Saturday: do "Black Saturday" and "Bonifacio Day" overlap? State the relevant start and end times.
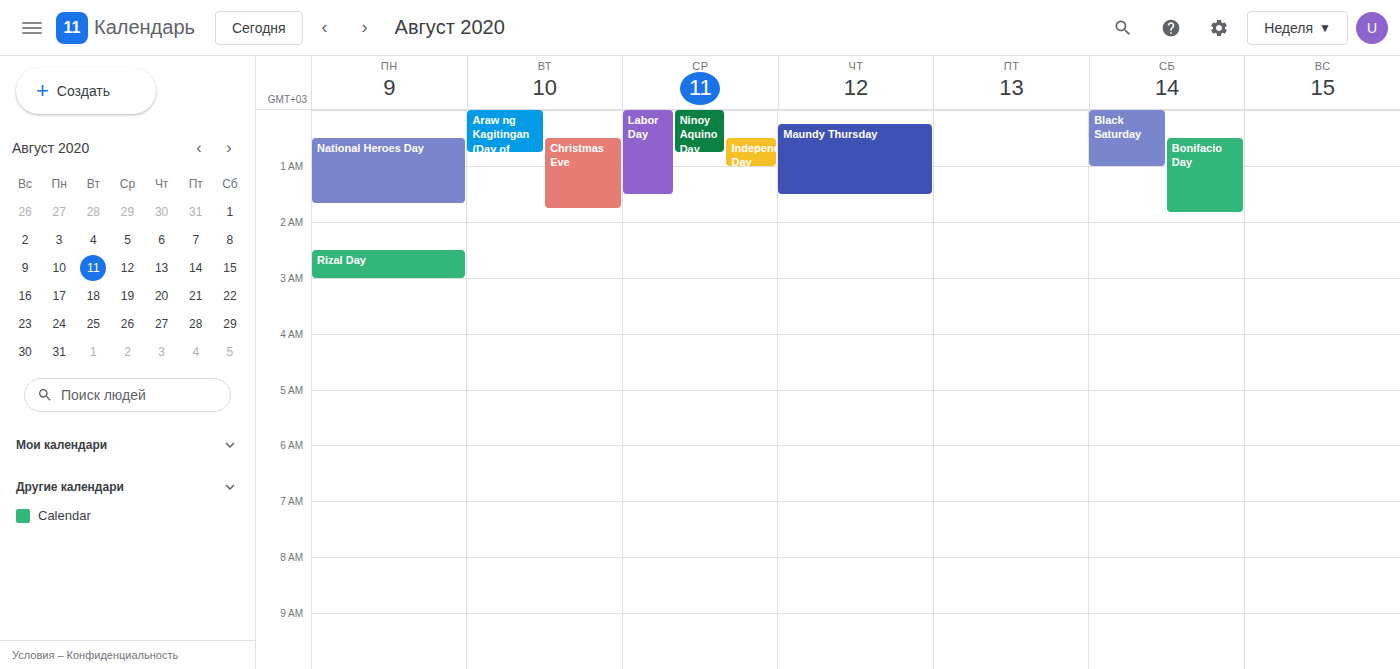
"Bonifacio Day" starts at 00:30, before "Black Saturday" ends at 01:00 -- they overlap.